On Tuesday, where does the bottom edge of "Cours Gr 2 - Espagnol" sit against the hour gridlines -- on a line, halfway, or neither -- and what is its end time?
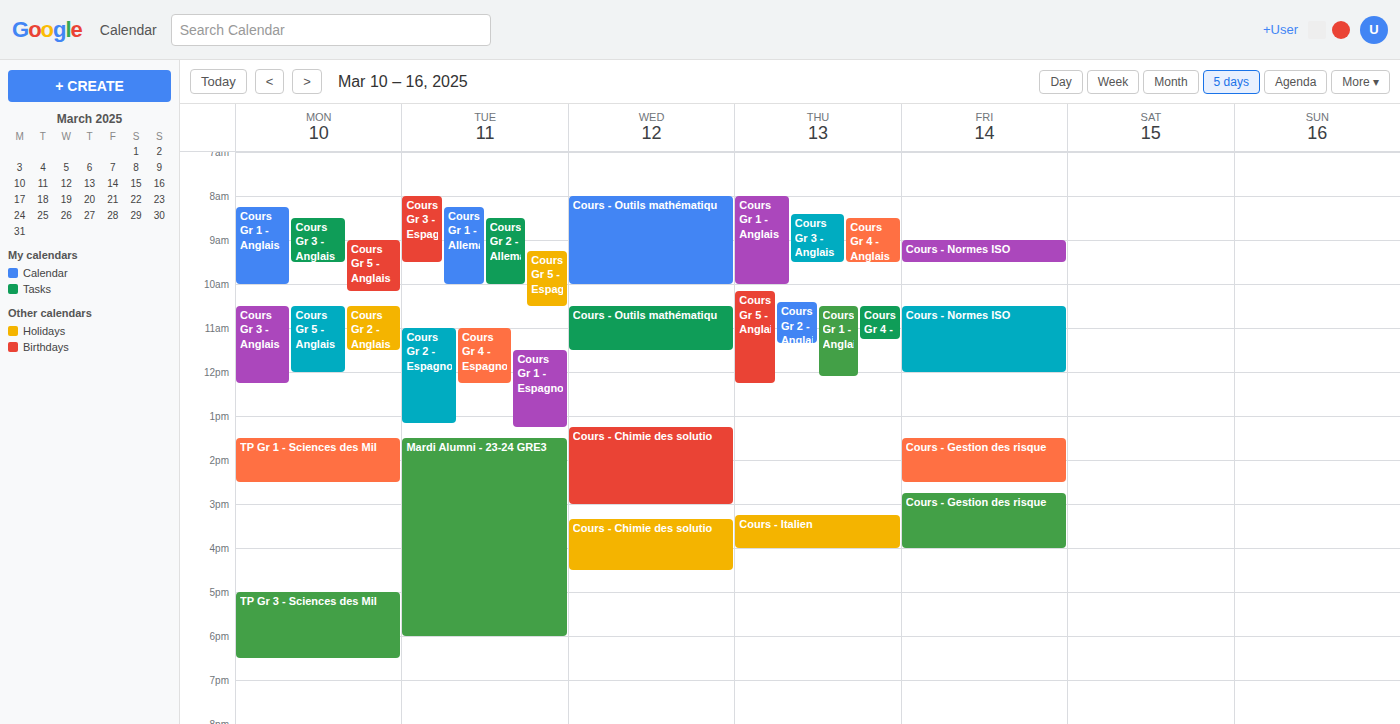
1:10 PM -- neither: 10 minutes below the 1 PM line and 50 minutes above the 2 PM line.